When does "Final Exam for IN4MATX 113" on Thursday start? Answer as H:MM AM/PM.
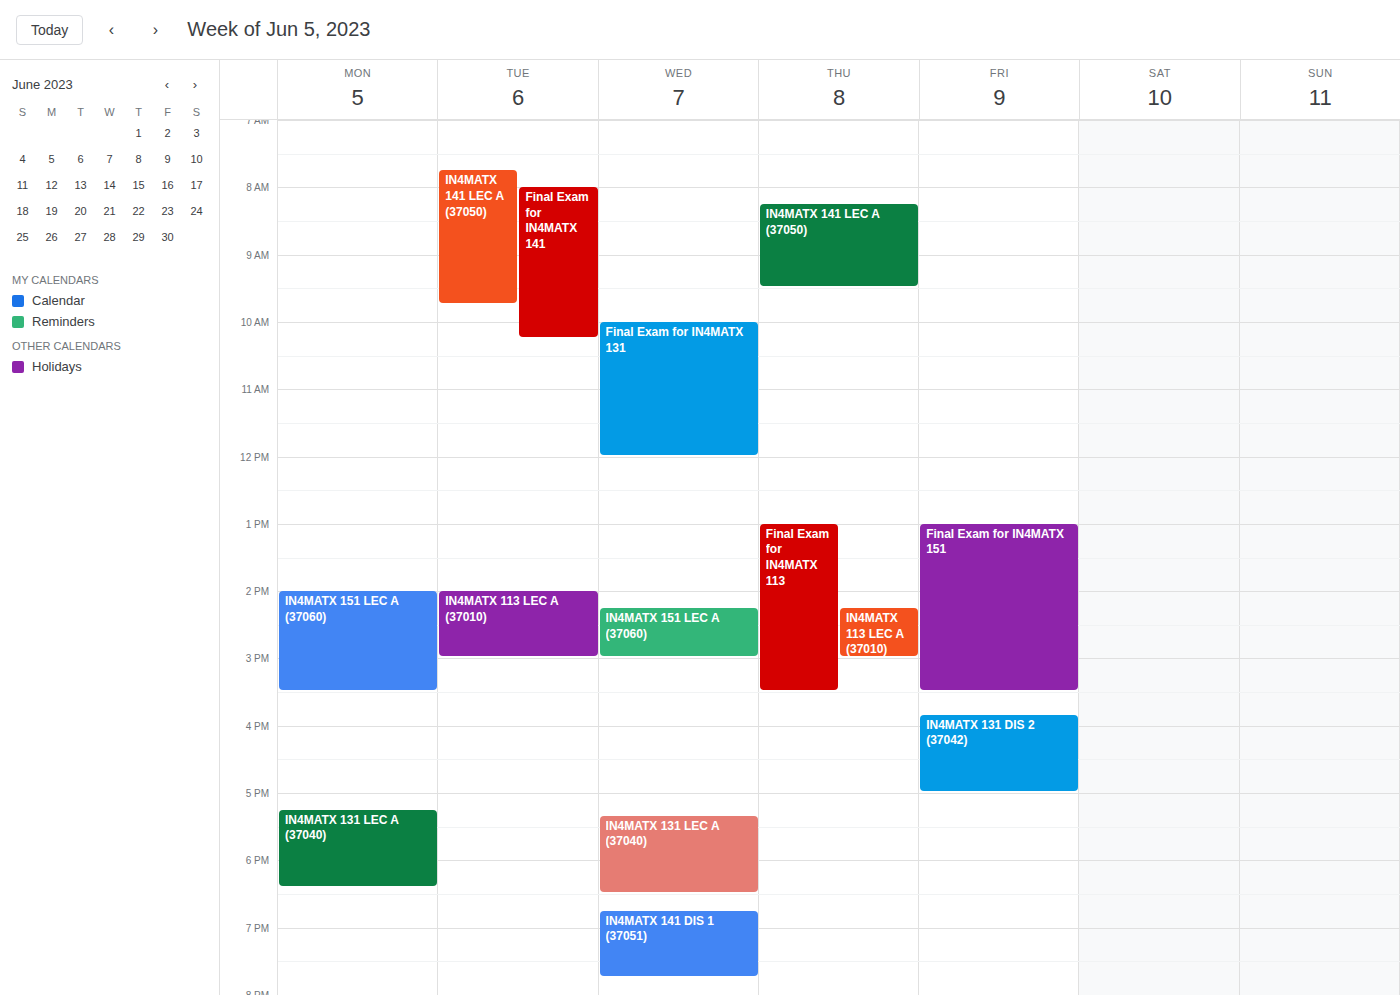
1:00 PM